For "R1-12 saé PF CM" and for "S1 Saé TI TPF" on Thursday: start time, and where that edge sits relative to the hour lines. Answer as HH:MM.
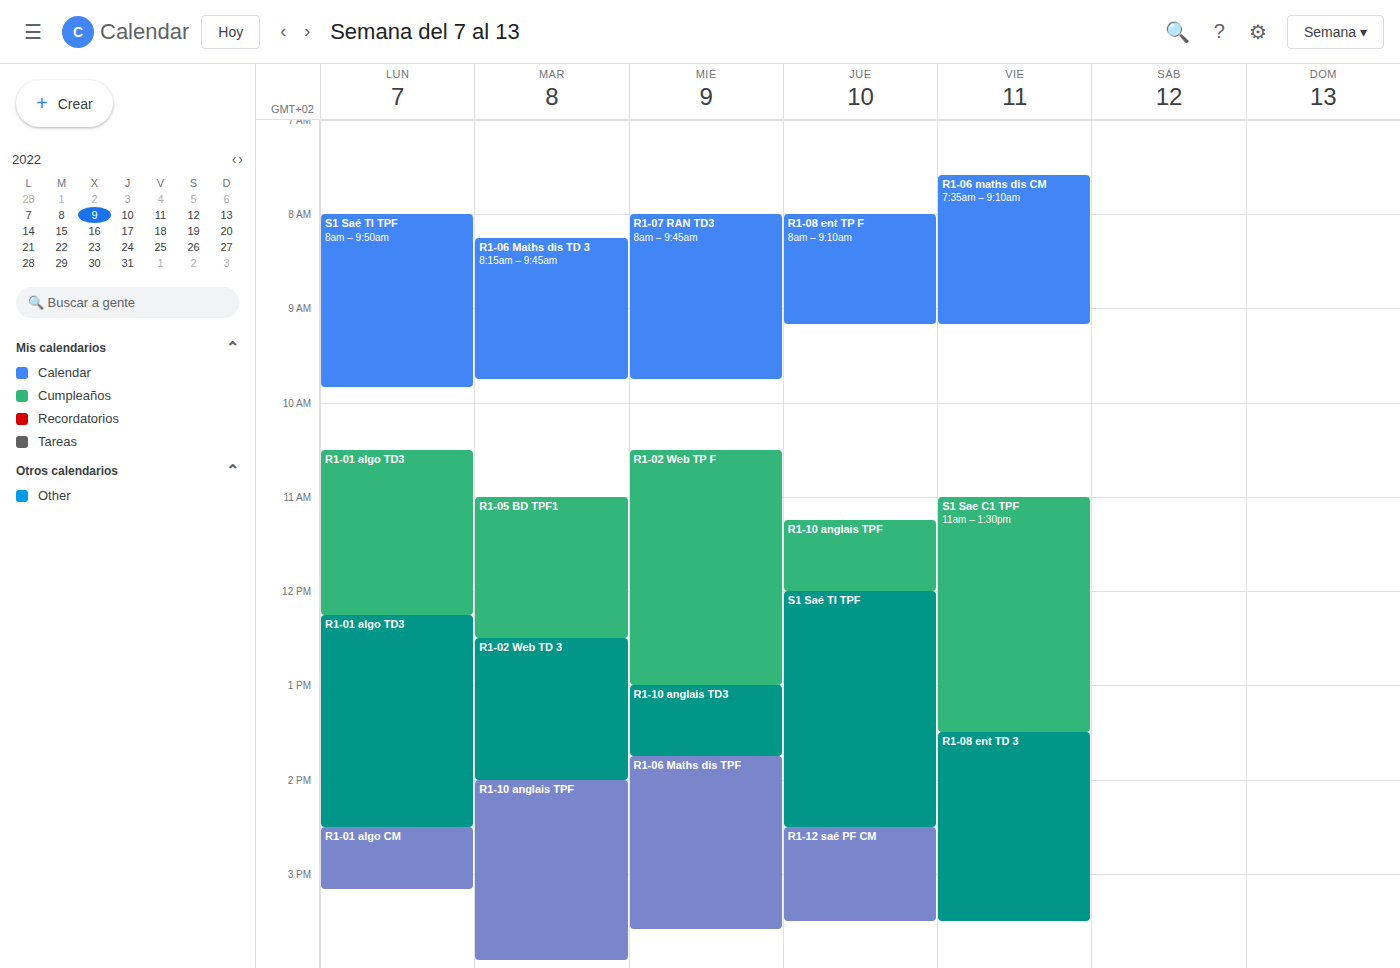
"R1-12 saé PF CM": 14:30, halfway between the 14:00 and 15:00 lines. "S1 Saé TI TPF": 12:00, exactly on the 12:00 line.